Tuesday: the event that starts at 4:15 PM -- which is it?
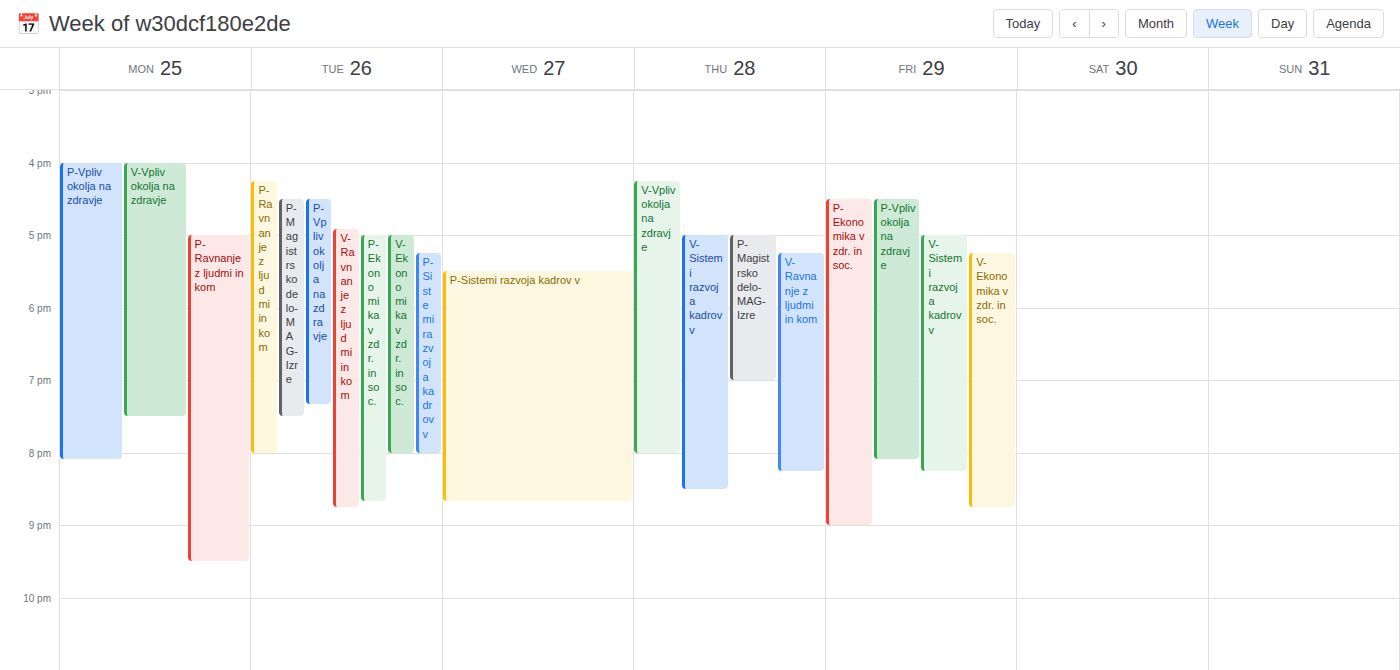
"P-Ravnanje z ljudmi in kom"